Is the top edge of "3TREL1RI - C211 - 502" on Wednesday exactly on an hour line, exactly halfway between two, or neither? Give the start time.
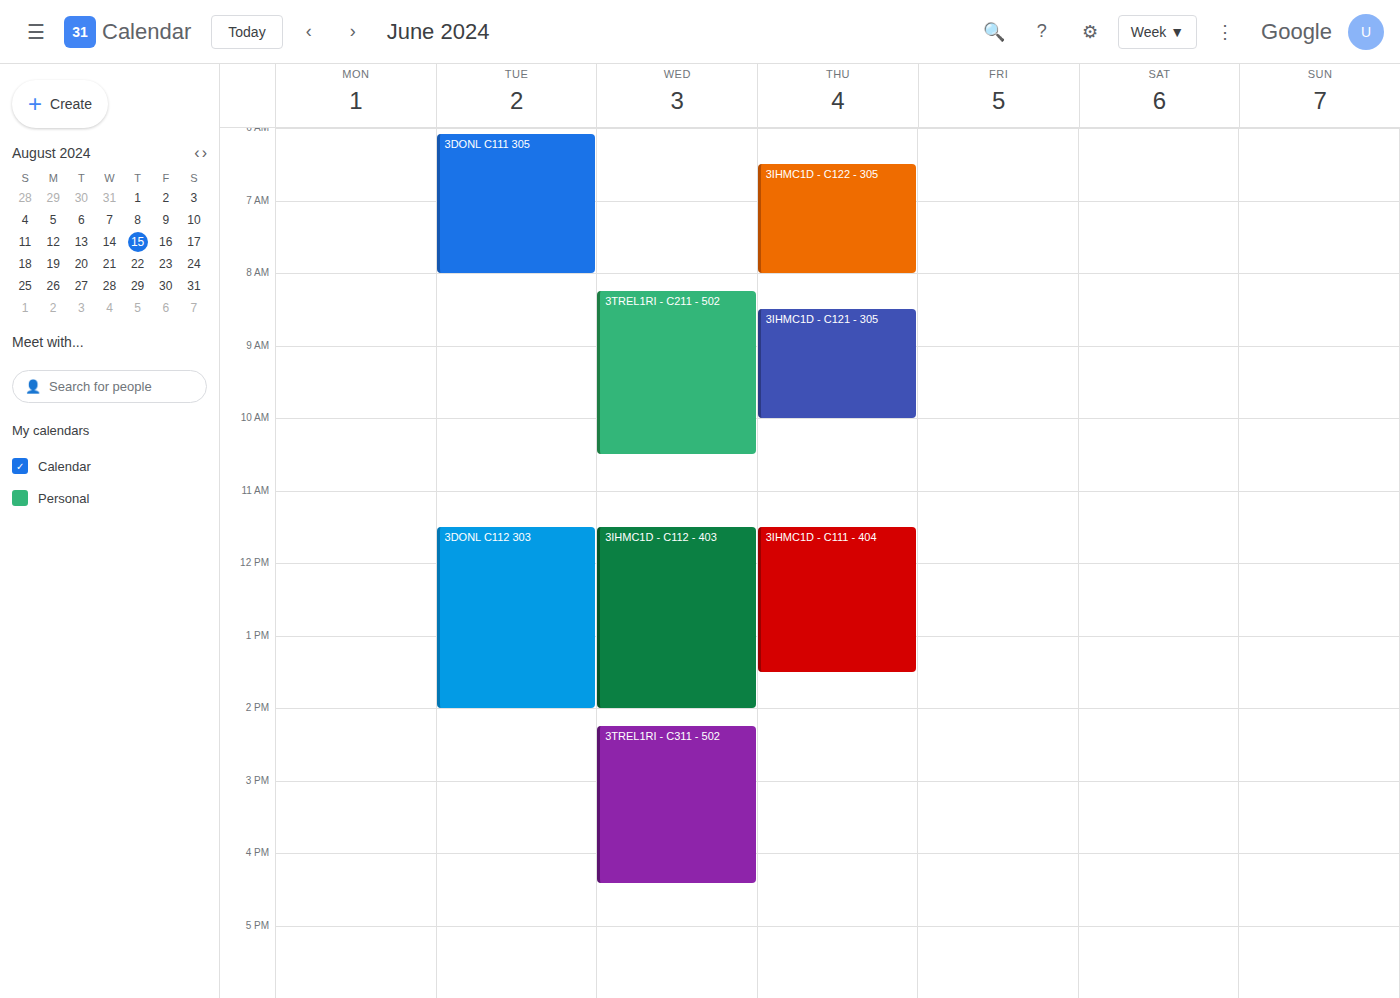
8:15 AM -- neither: a quarter of the way from the 8 AM line to the 9 AM line.